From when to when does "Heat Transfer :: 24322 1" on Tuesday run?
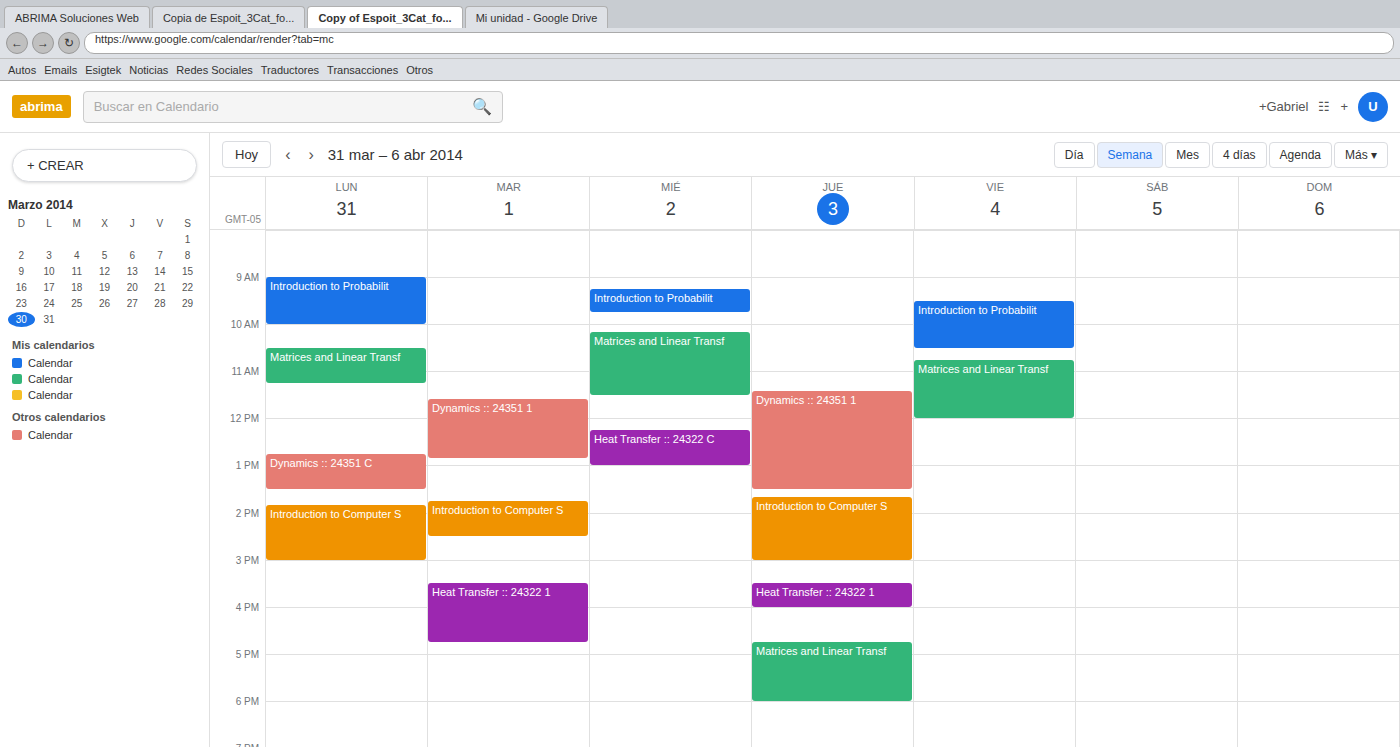
15:30 to 16:45